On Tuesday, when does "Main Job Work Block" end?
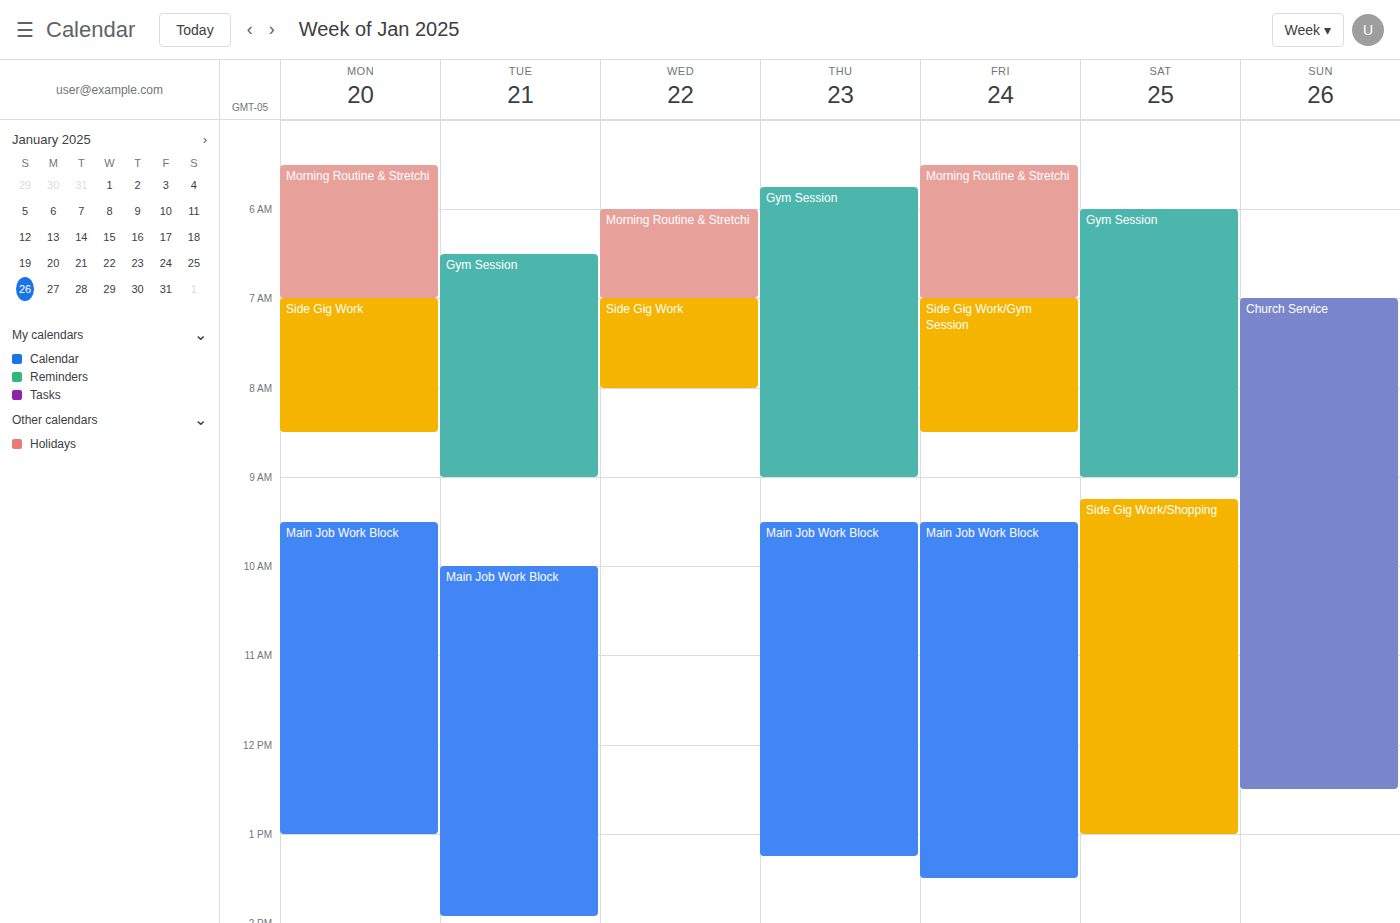
1:55 PM